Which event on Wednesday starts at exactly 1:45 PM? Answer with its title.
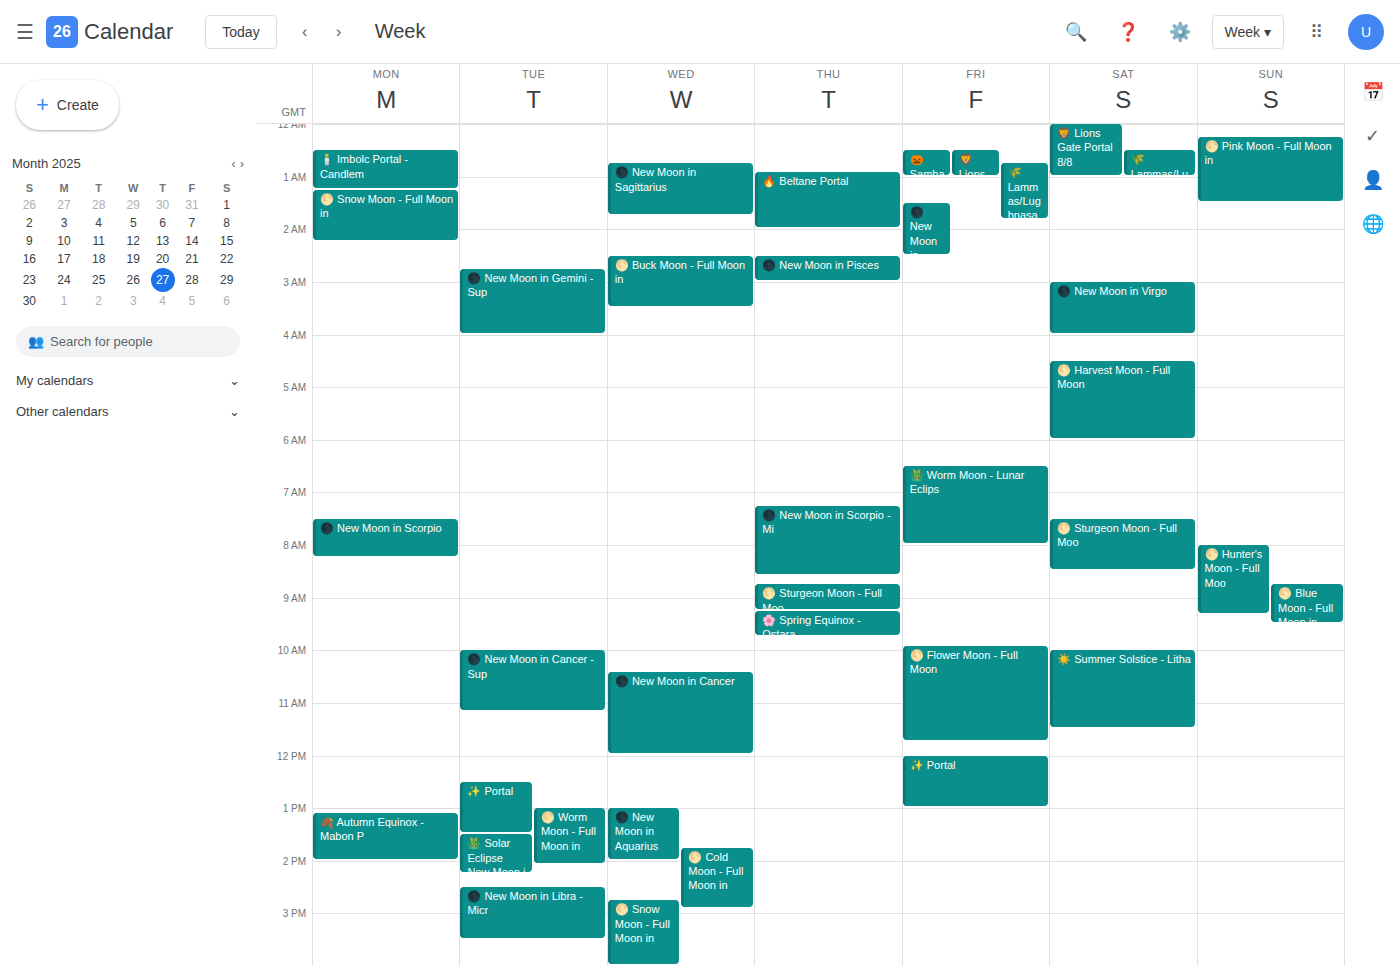
"🌕 Cold Moon - Full Moon in"